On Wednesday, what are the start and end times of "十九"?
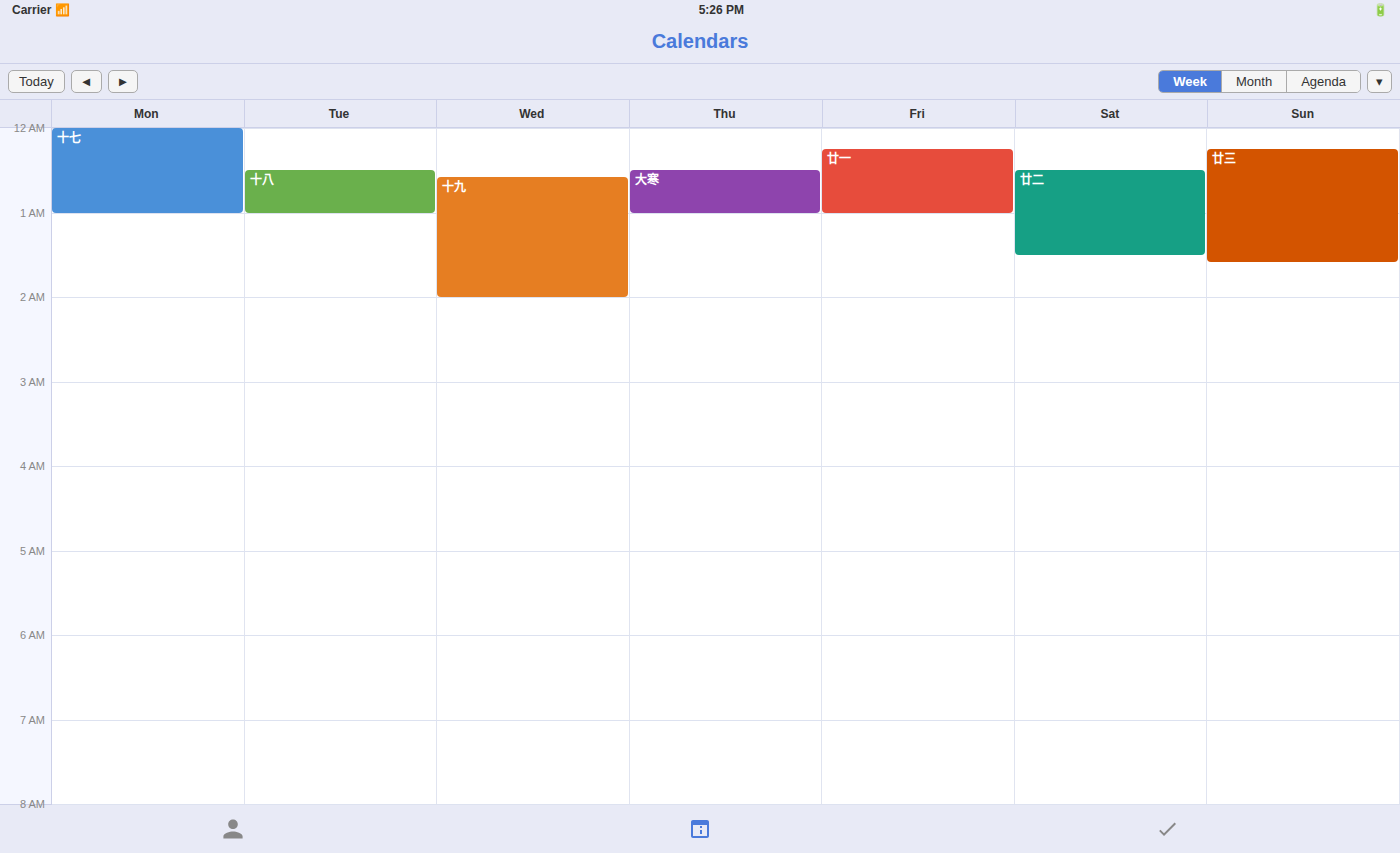
00:35 to 02:00